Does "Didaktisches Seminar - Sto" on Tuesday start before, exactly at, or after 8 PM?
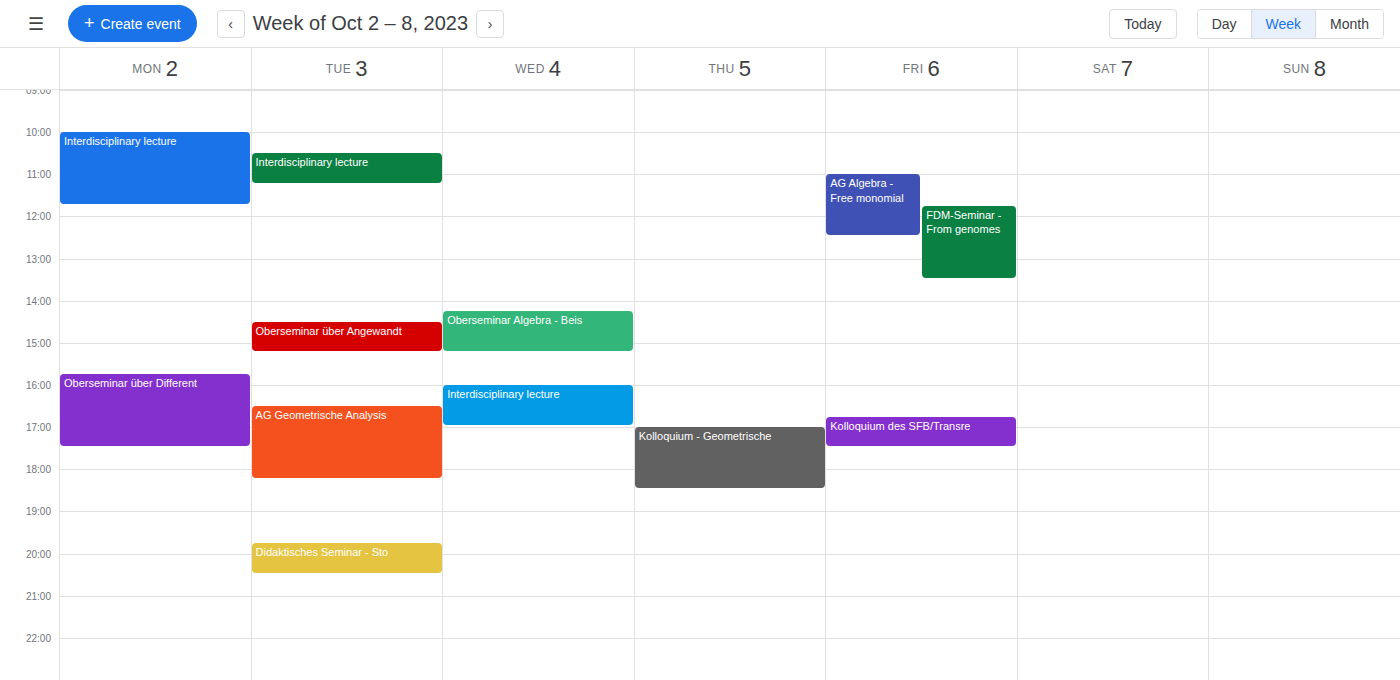
7:45 PM -- before 8 PM, 15 minutes above the 8 PM line.